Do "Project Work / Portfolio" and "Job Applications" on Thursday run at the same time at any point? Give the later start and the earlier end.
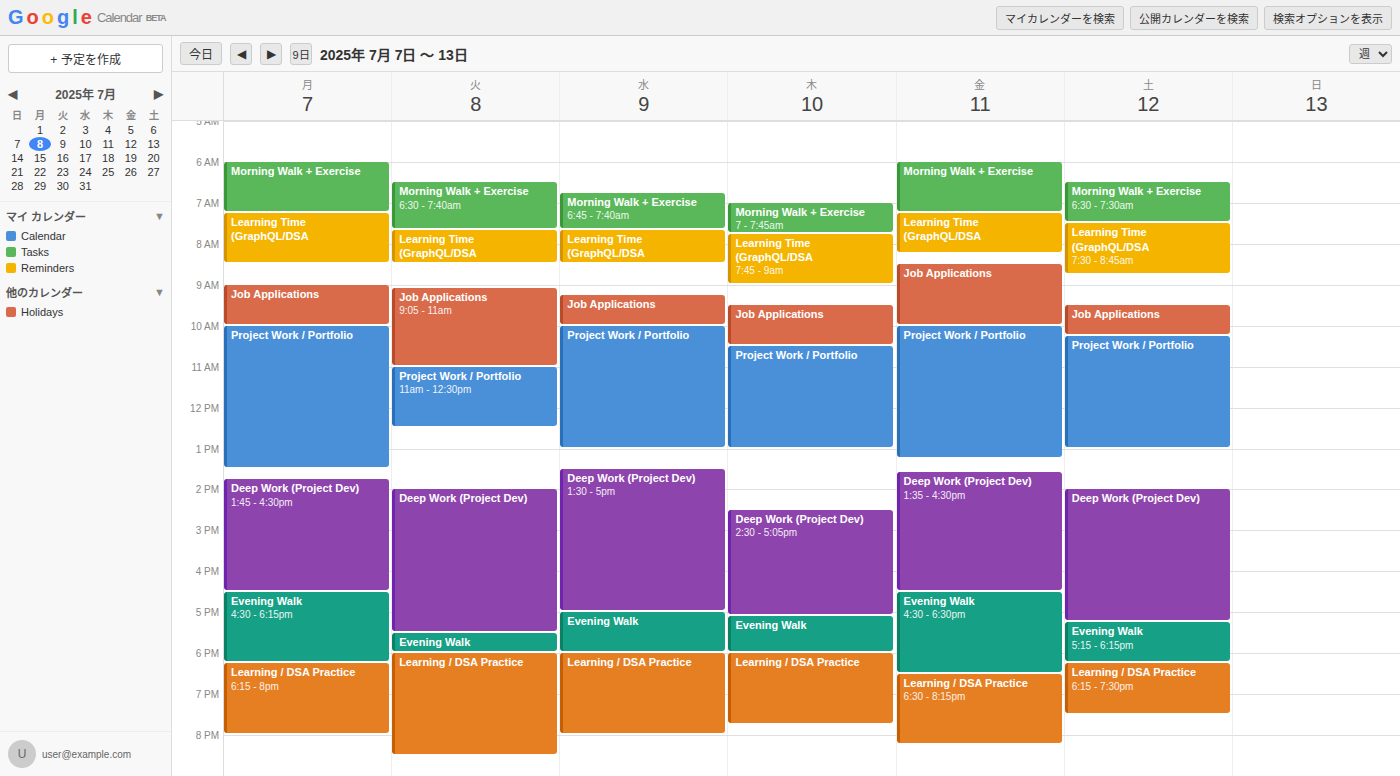
"Job Applications" ends at 10:30 AM, exactly when "Project Work / Portfolio" starts -- they touch but do not overlap.